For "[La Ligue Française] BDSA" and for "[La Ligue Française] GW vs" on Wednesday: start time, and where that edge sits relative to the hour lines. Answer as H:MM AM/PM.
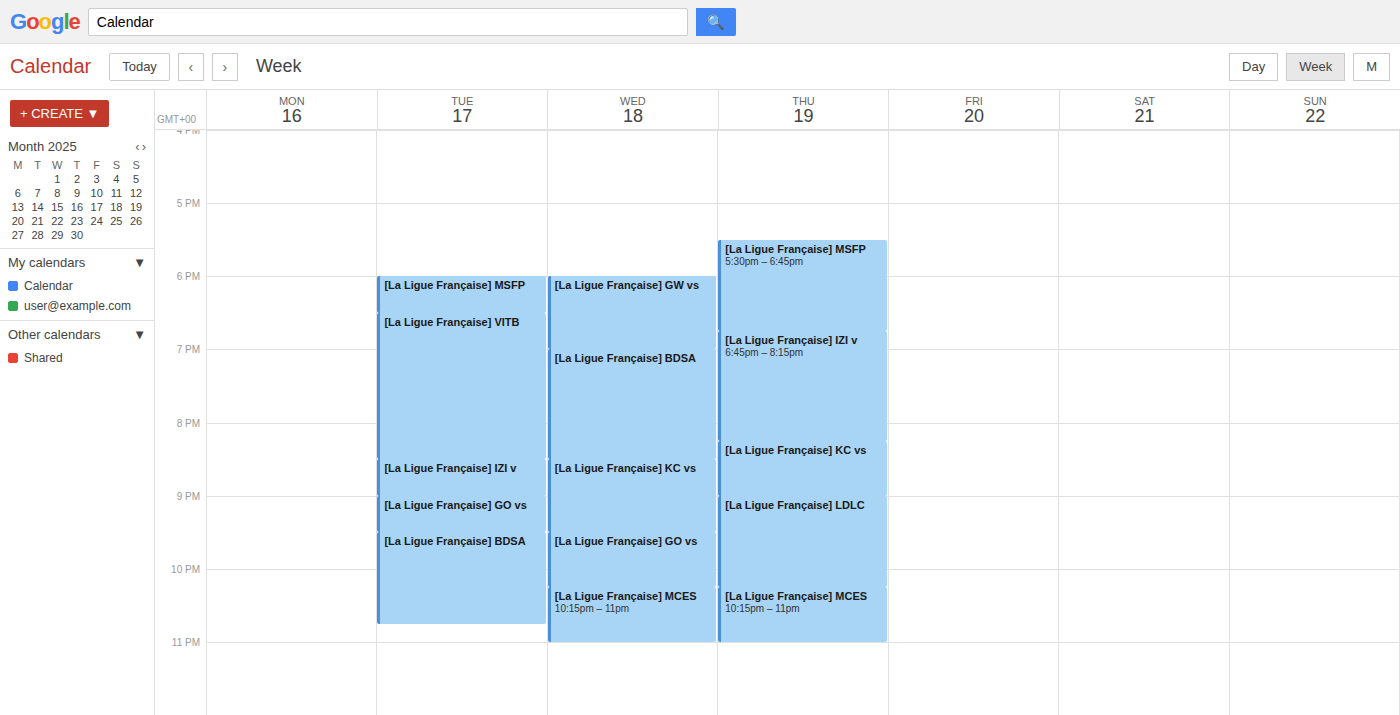
"[La Ligue Française] BDSA": 7:00 PM, exactly on the 7 PM line. "[La Ligue Française] GW vs": 6:00 PM, exactly on the 6 PM line.